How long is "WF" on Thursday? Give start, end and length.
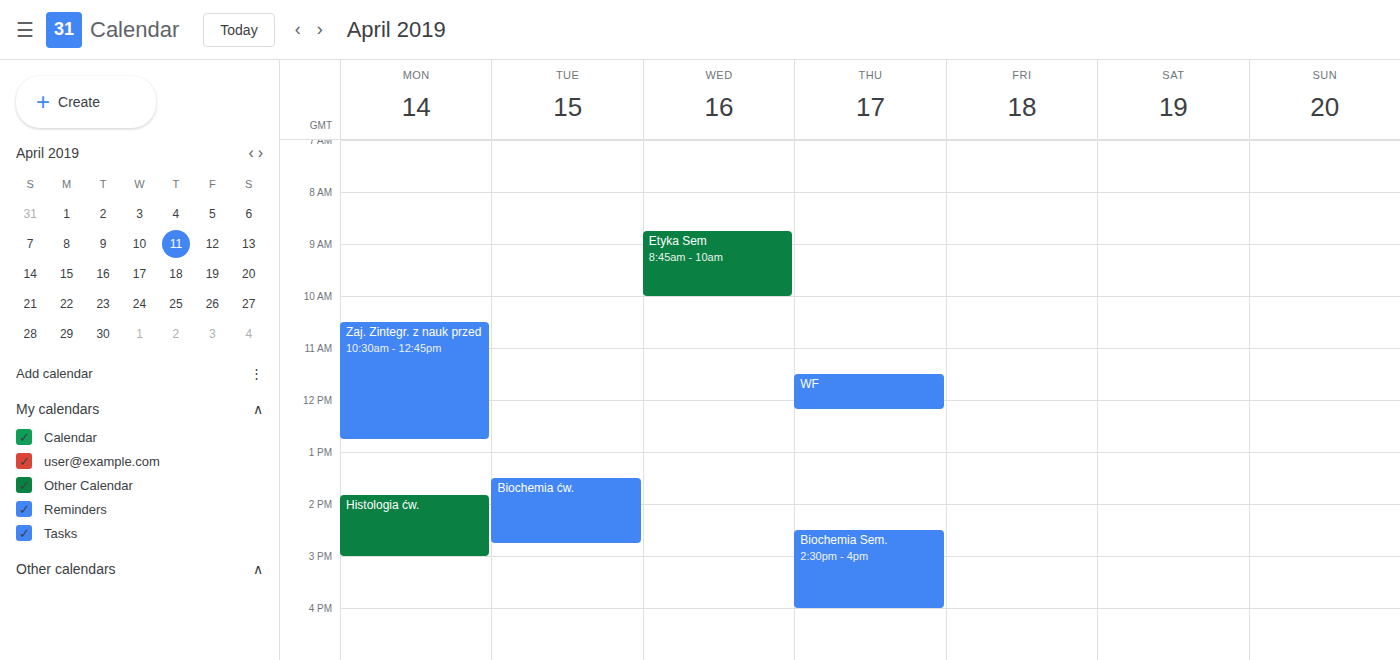
11:30 AM to 12:10 PM, 40 minutes